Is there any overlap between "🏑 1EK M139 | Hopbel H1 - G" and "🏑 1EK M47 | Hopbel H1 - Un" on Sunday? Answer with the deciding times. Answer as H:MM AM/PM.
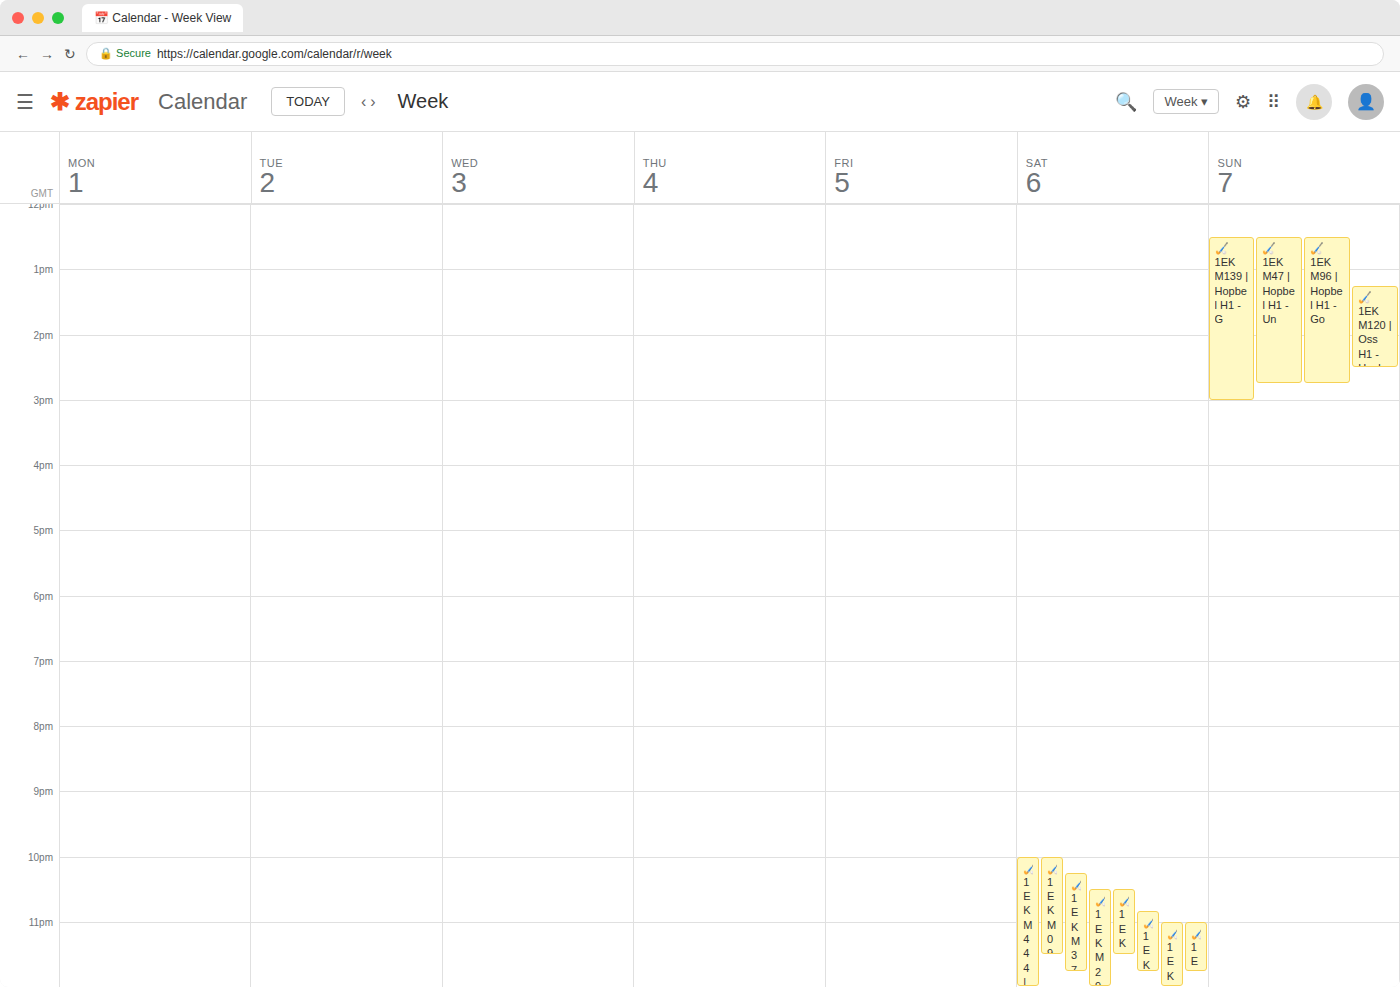
"🏑 1EK M139 | Hopbel H1 - G" starts at 12:30 PM, before "🏑 1EK M47 | Hopbel H1 - Un" ends at 2:45 PM -- they overlap.